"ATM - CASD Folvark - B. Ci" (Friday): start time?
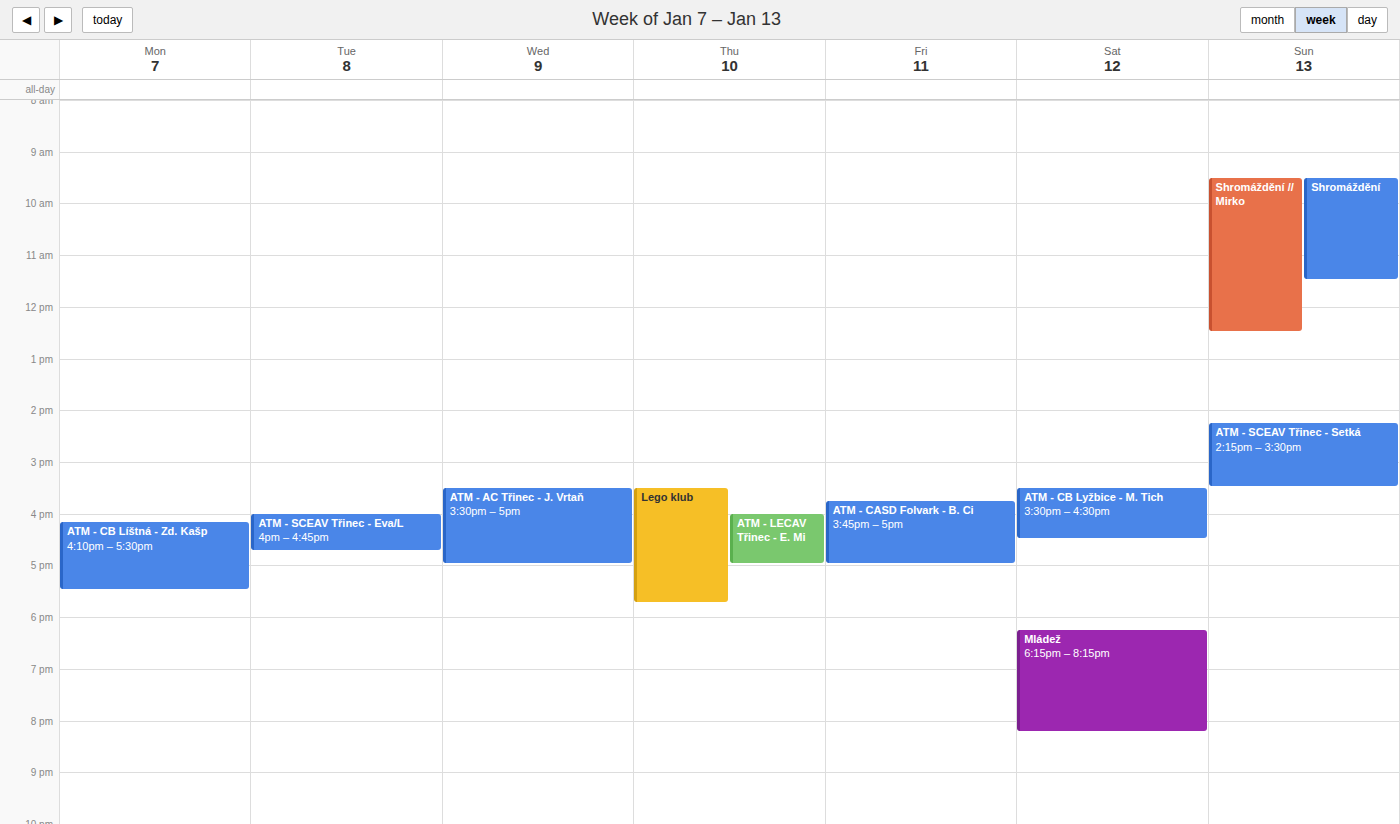
3:45 PM